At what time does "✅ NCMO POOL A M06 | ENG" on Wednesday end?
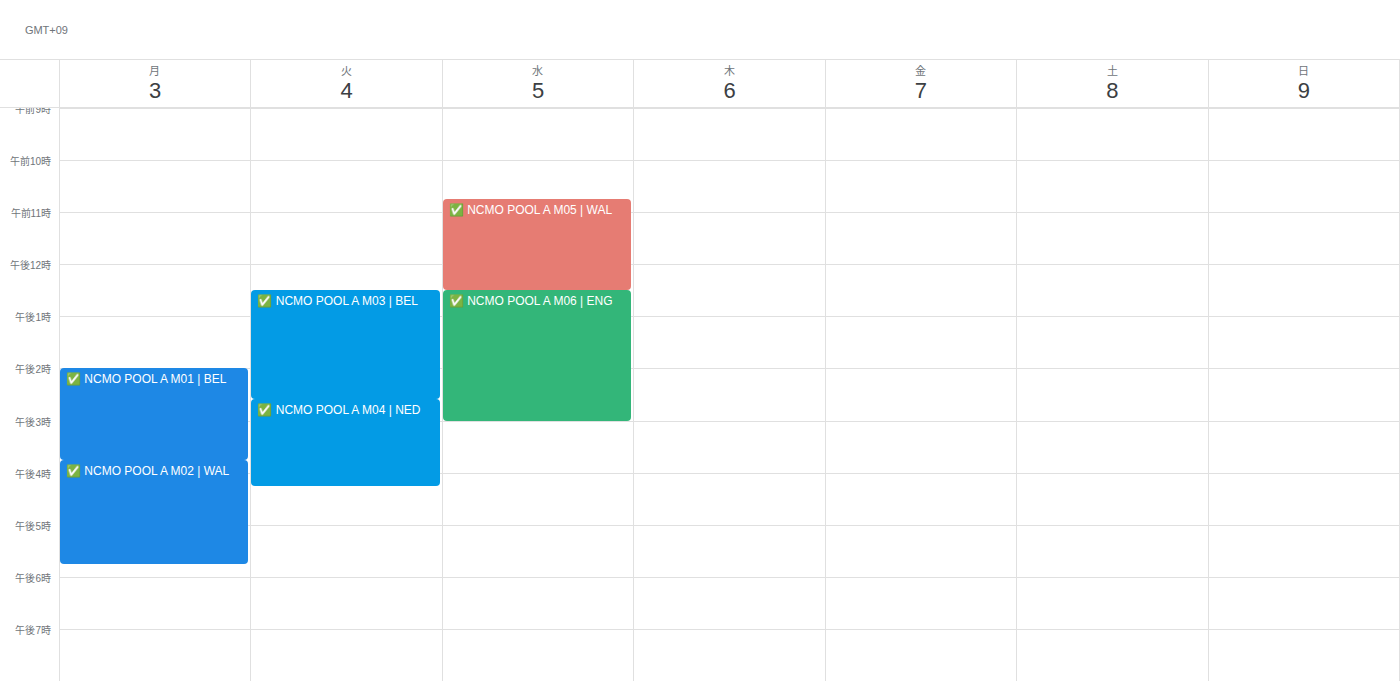
3:00 PM